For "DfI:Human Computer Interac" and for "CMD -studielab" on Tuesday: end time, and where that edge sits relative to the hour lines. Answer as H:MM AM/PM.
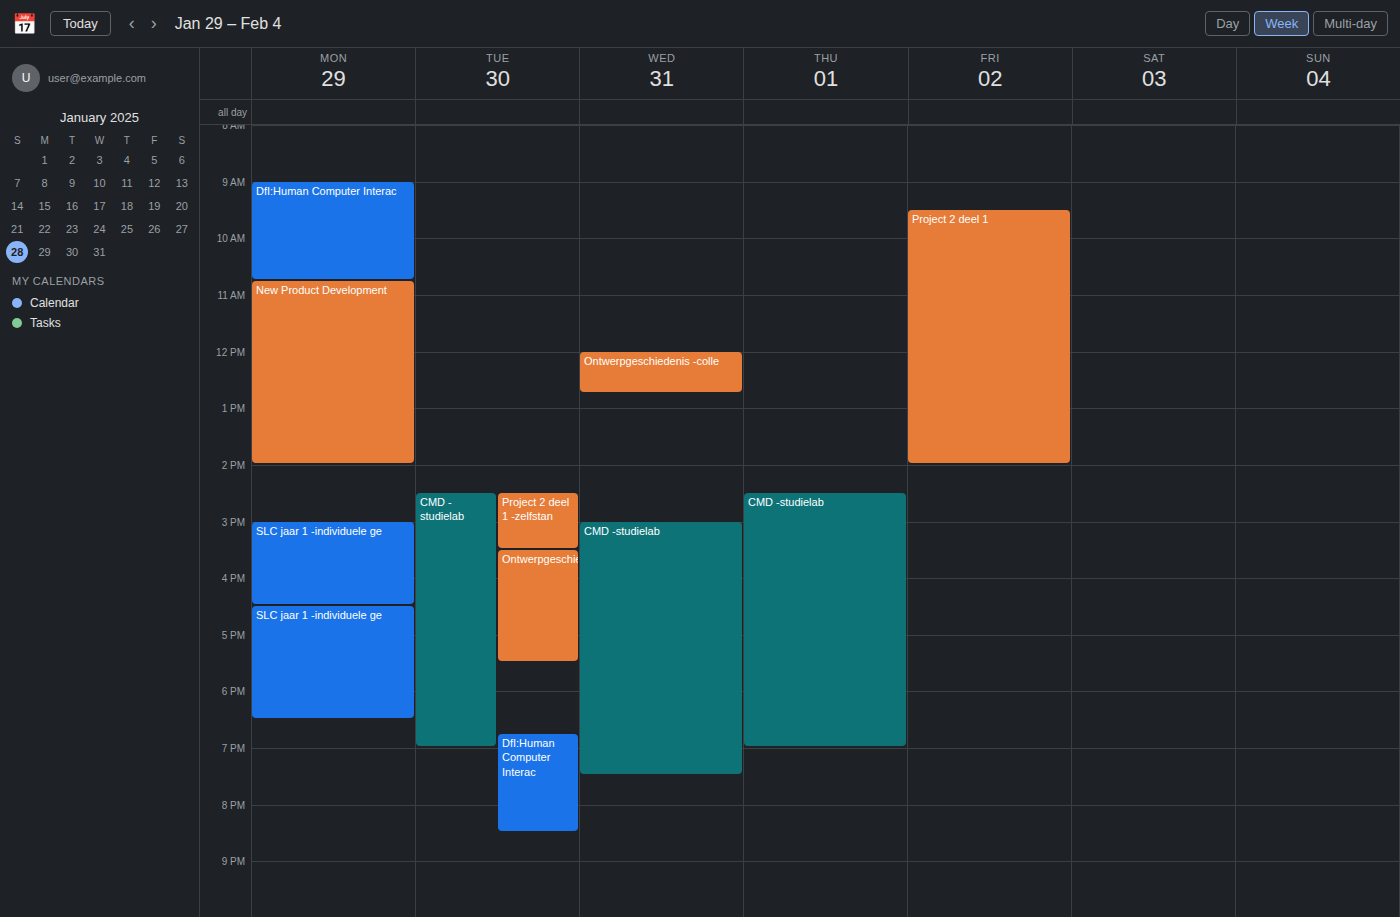
"DfI:Human Computer Interac": 8:30 PM, halfway between the 8 PM and 9 PM lines. "CMD -studielab": 7:00 PM, exactly on the 7 PM line.